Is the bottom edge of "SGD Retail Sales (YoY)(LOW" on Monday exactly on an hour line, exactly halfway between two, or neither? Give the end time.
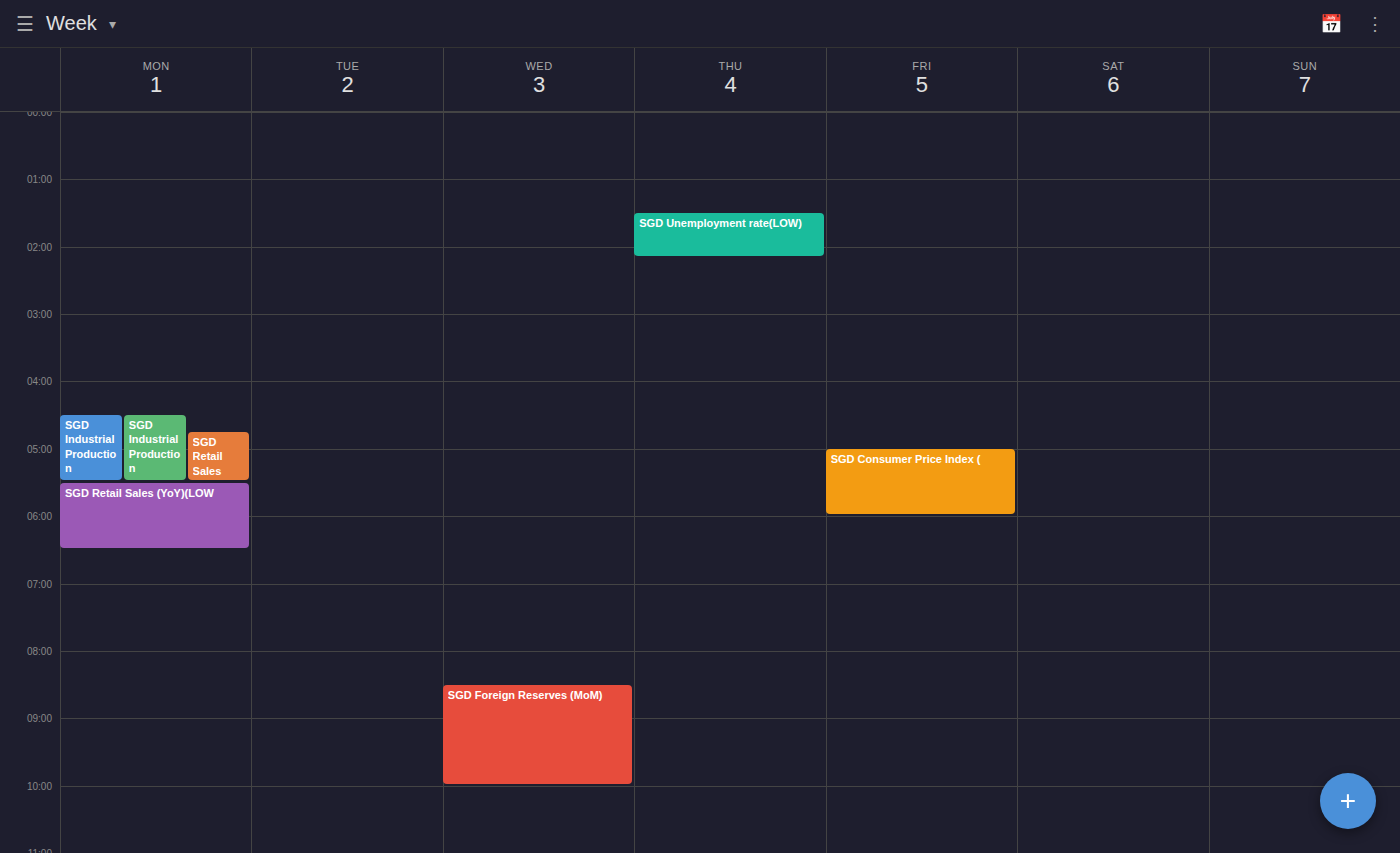
06:30 -- halfway between the 06:00 and 07:00 lines.